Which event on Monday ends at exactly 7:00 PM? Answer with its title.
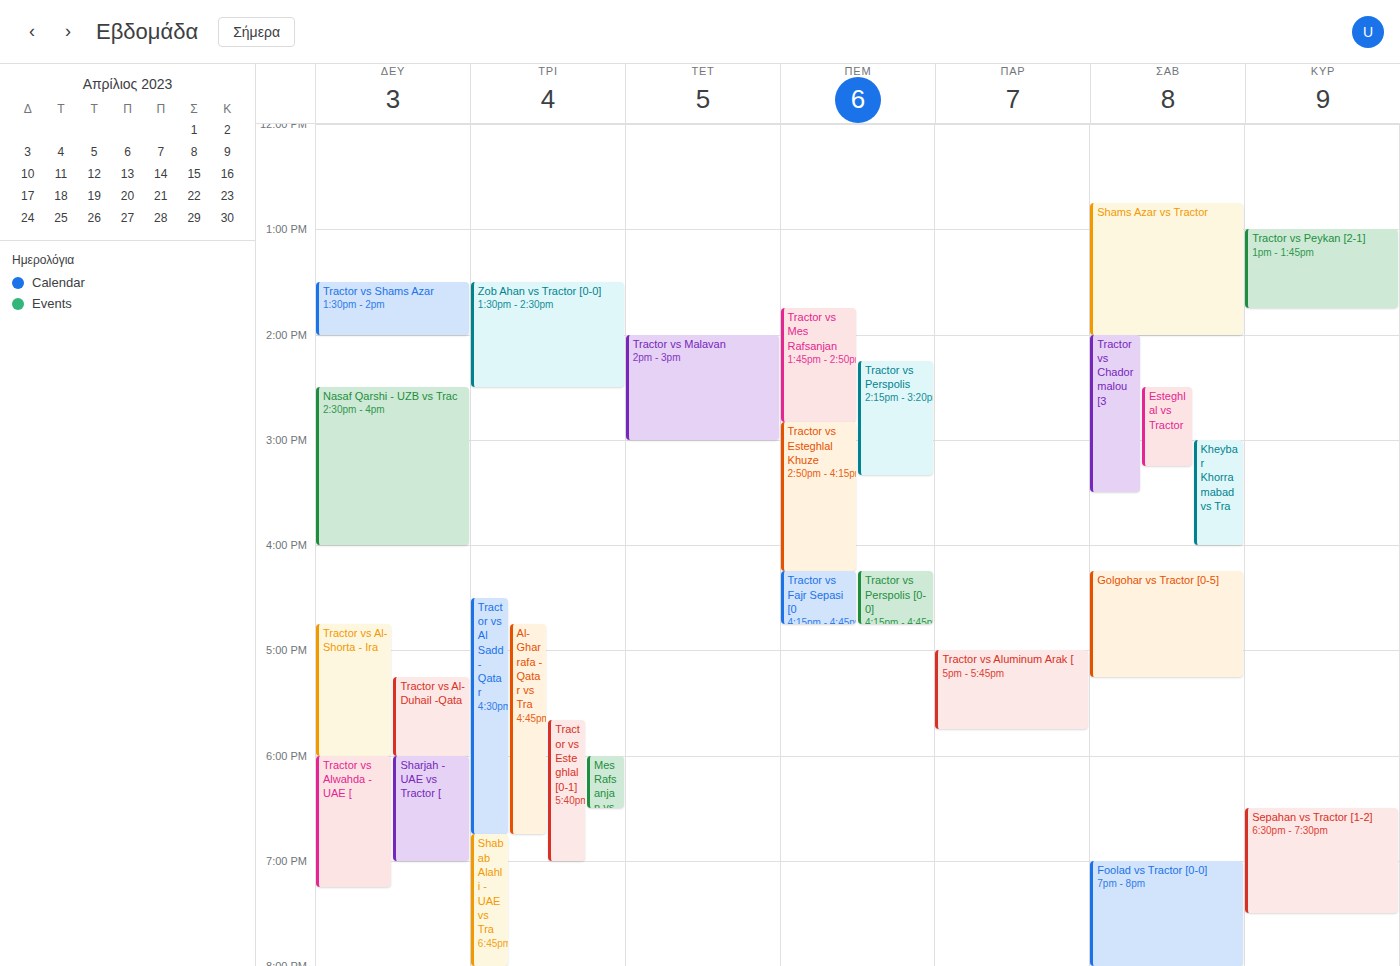
"Sharjah - UAE vs Tractor ["